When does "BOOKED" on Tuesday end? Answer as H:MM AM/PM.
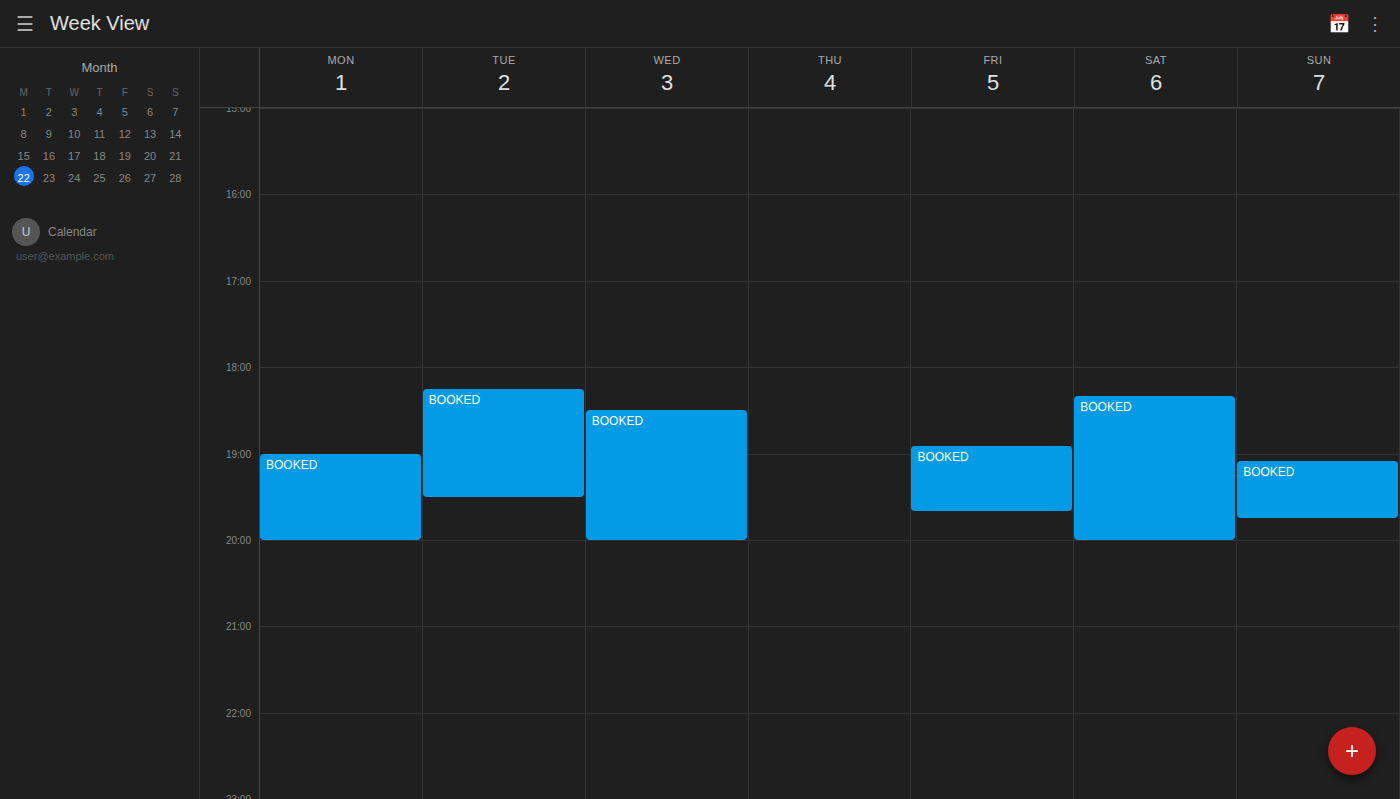
7:30 PM